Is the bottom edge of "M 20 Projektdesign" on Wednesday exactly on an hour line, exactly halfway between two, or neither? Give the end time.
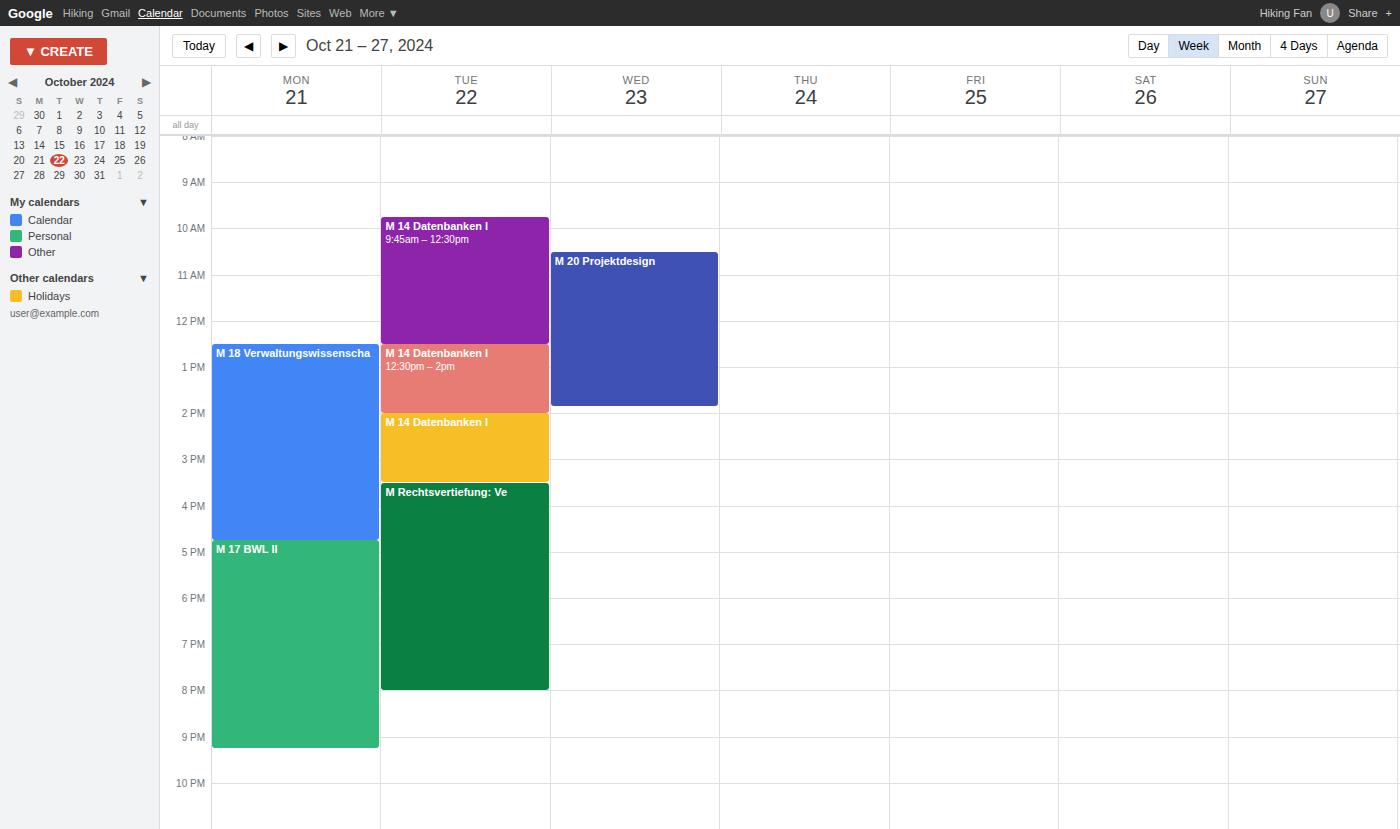
13:50 -- neither: 50 minutes below the 13:00 line and 10 minutes above the 14:00 line.